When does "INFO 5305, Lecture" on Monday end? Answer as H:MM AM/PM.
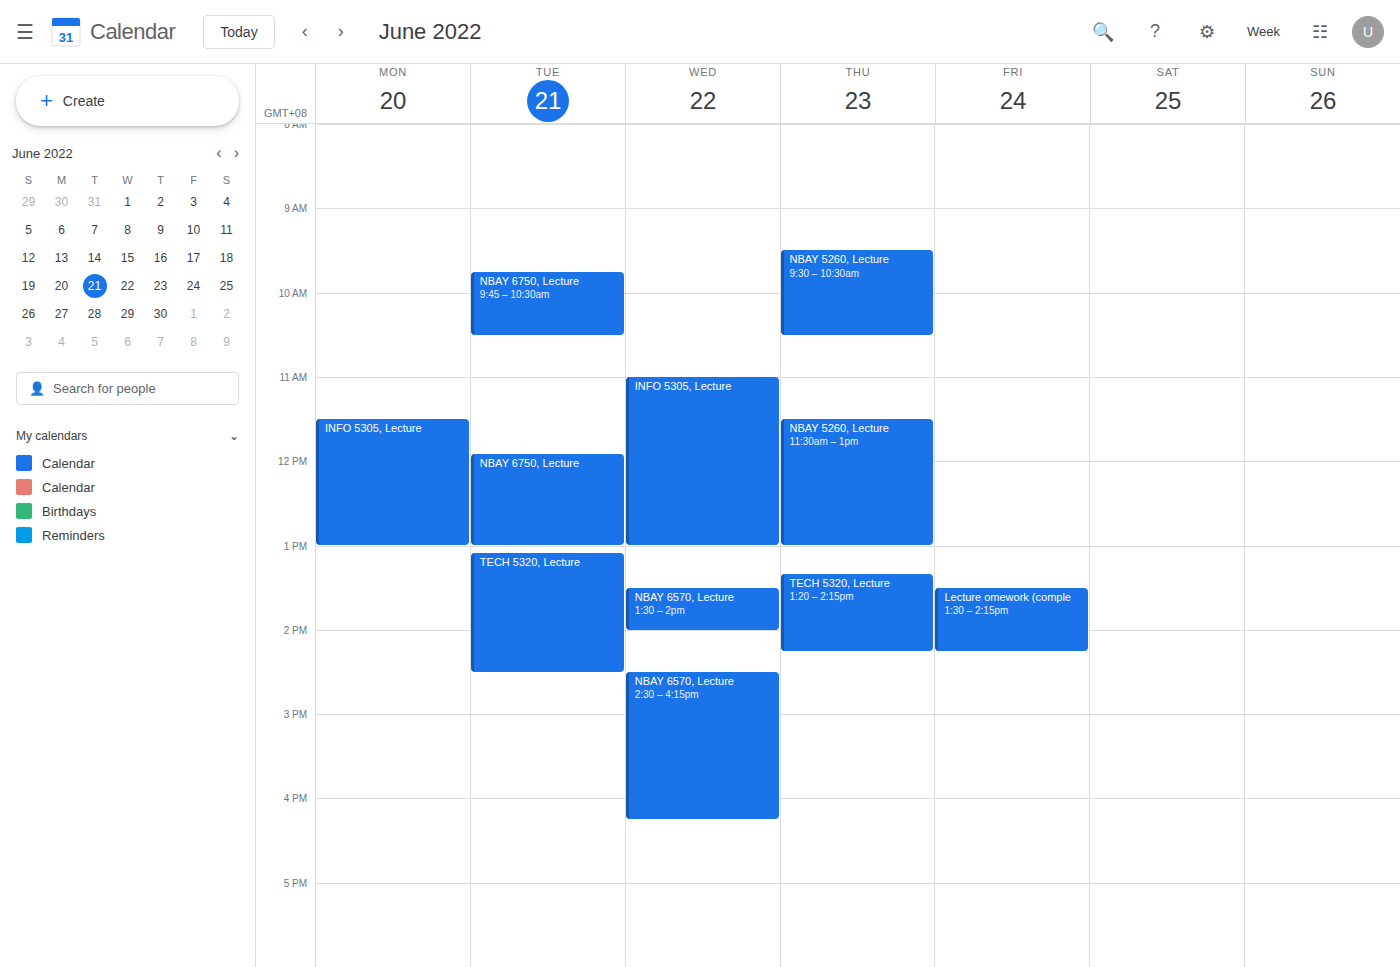
1:00 PM